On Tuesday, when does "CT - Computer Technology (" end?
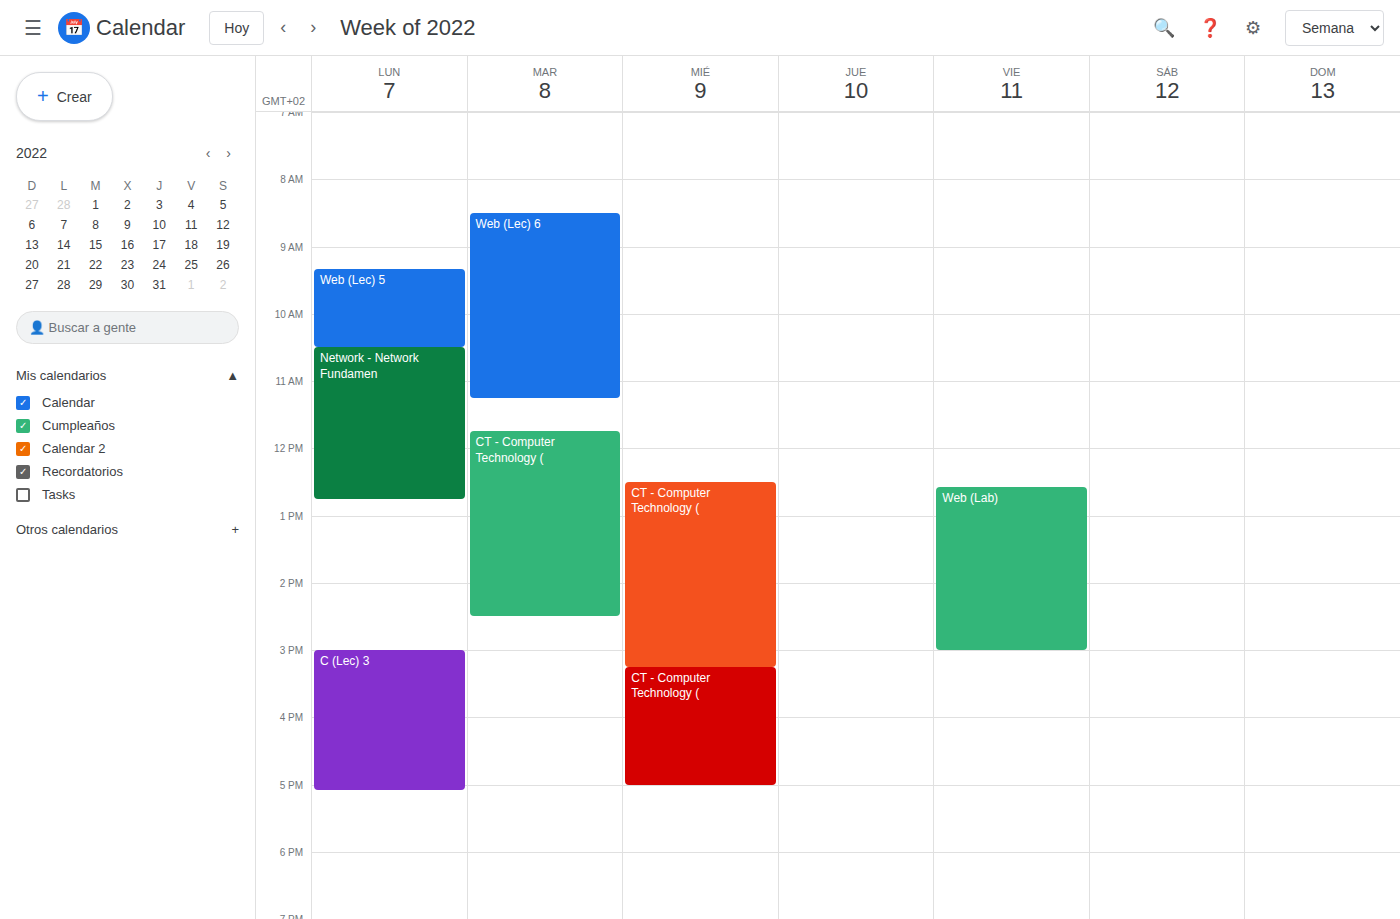
2:30 PM